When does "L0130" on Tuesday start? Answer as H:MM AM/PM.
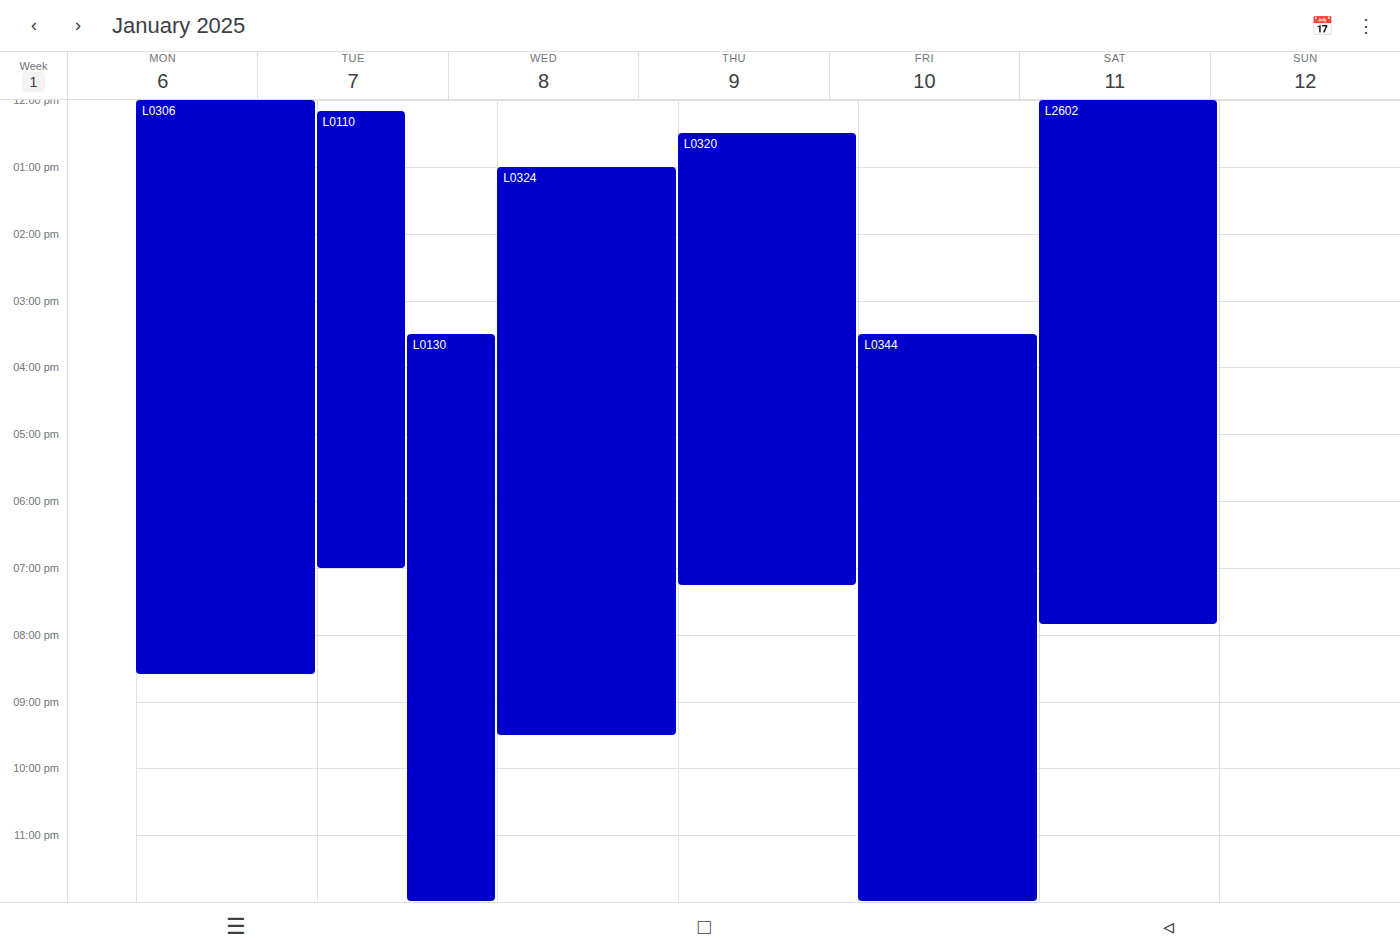
3:30 PM